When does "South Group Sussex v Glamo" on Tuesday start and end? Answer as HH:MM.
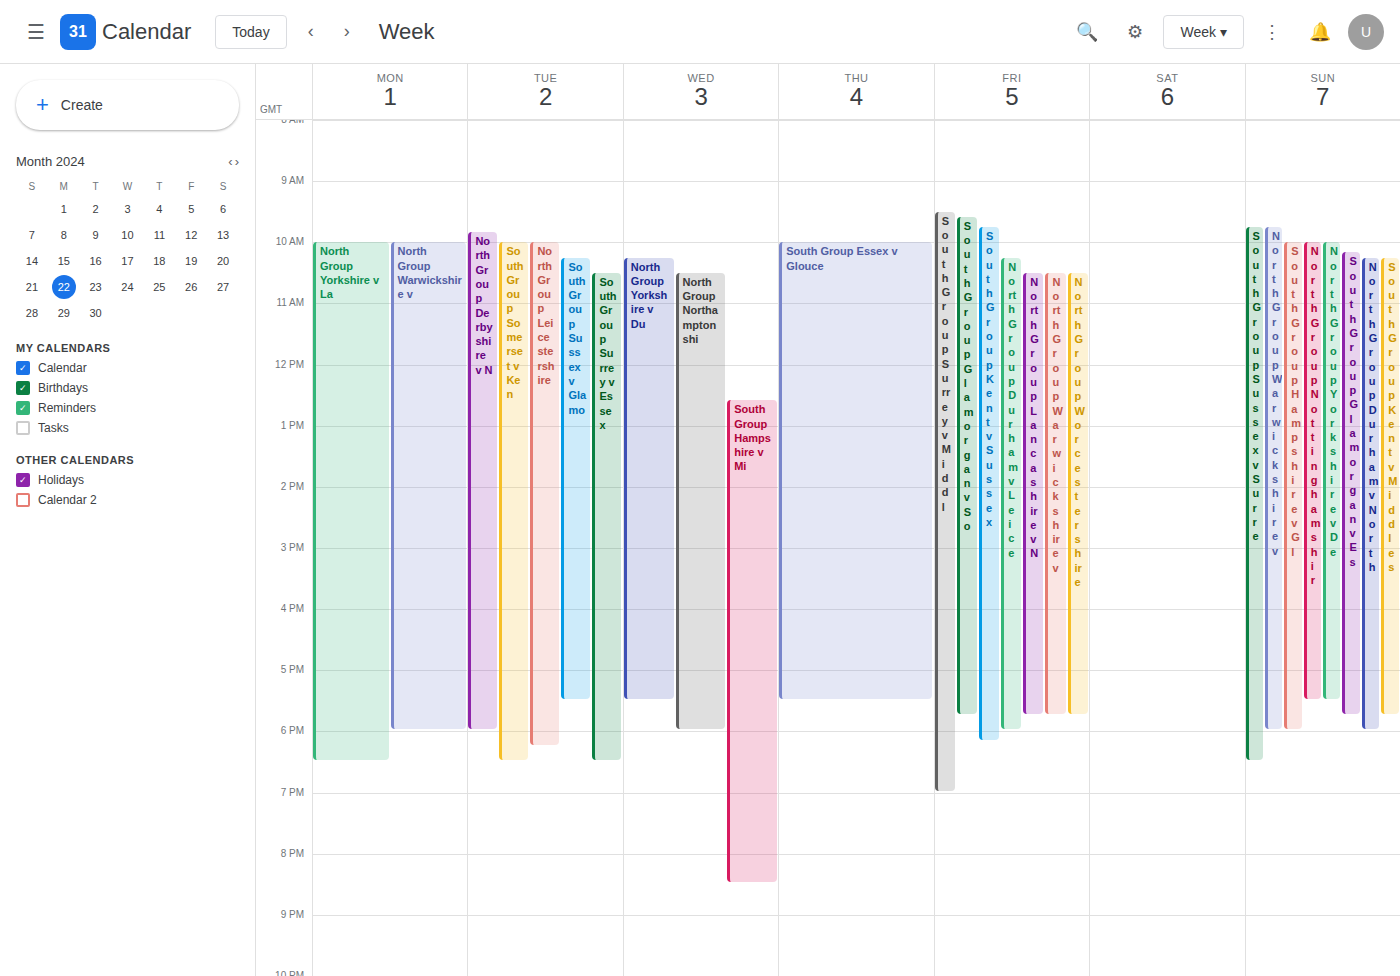
10:15 to 17:30